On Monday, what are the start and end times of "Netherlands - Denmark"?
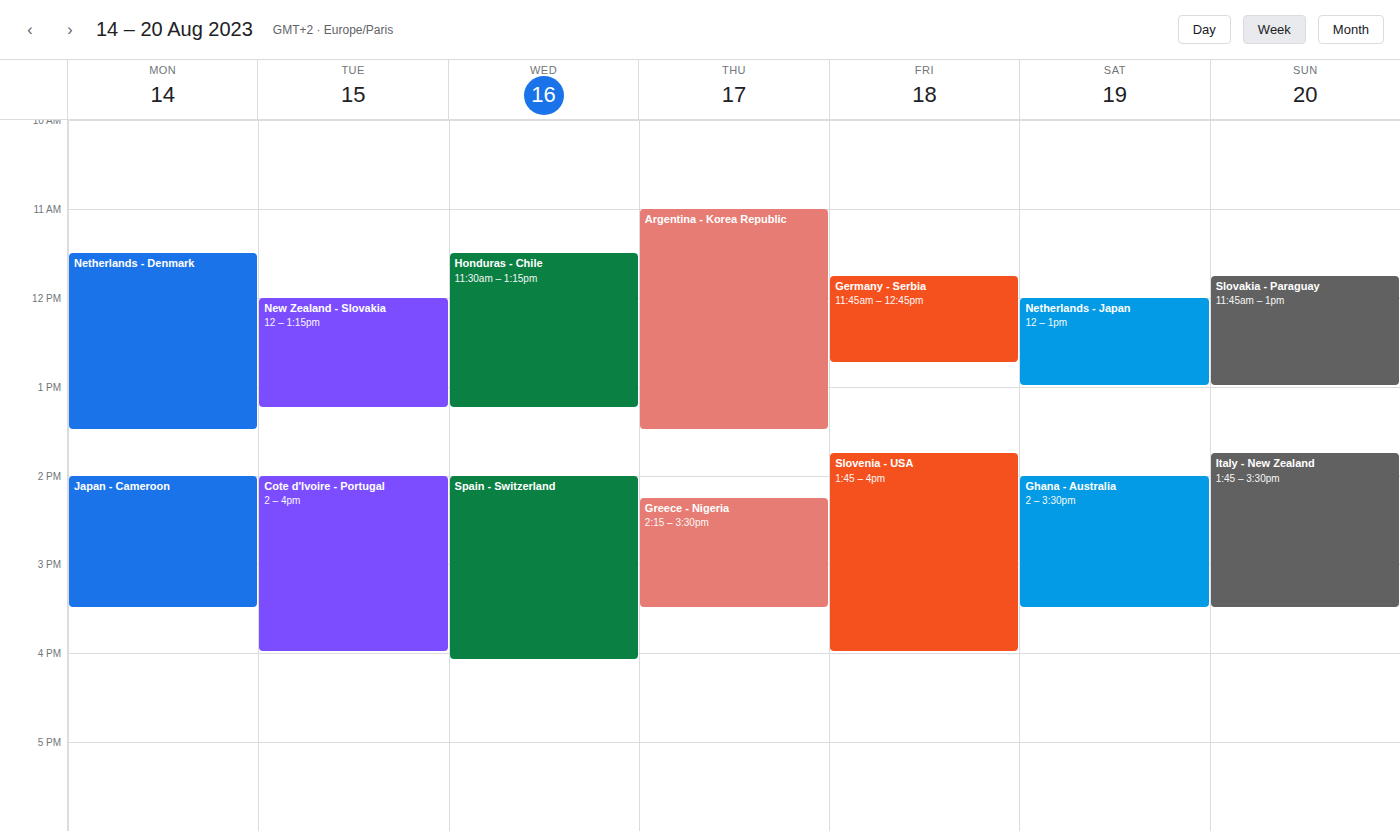
11:30 AM to 1:30 PM